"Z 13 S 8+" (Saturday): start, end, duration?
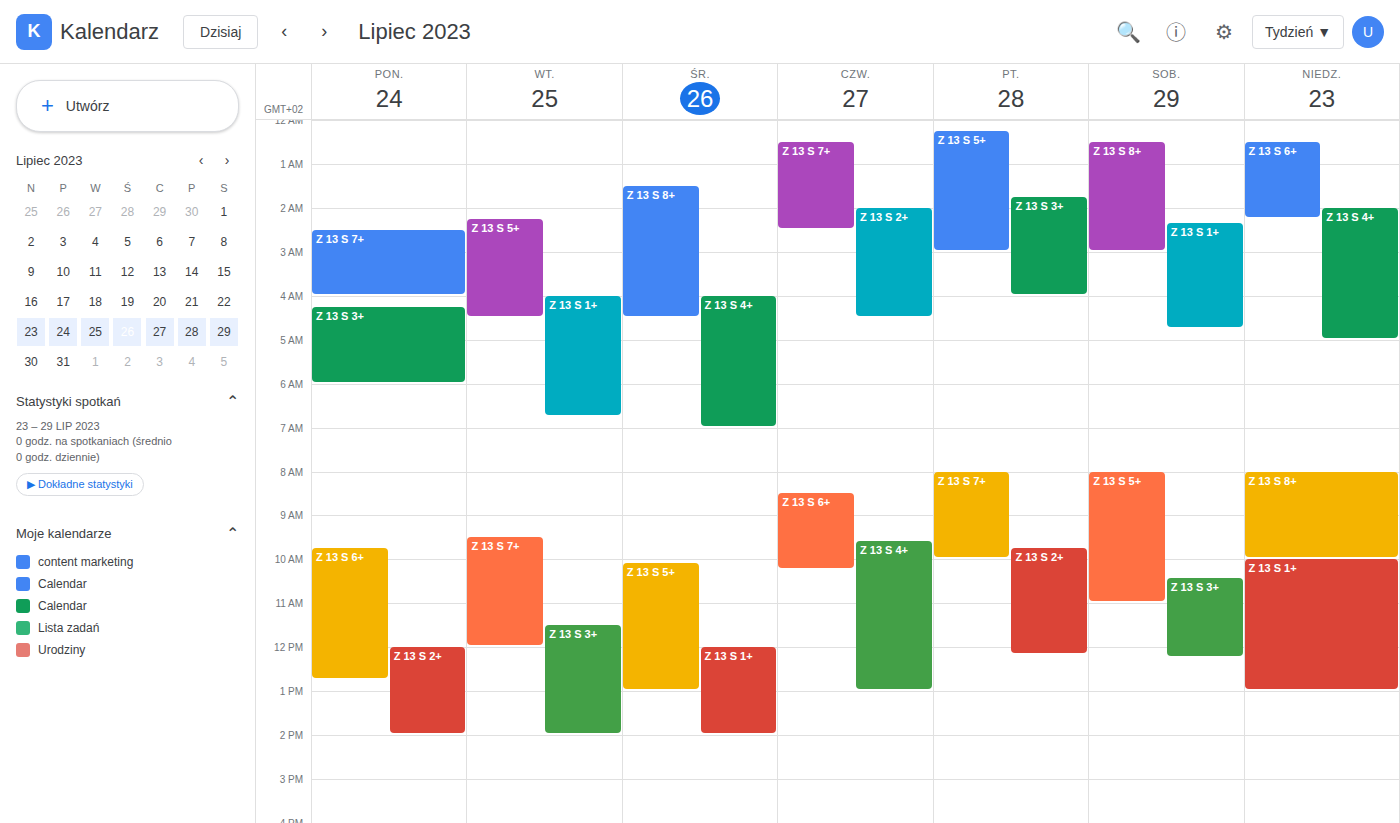
00:30 to 03:00, 2 hours 30 minutes